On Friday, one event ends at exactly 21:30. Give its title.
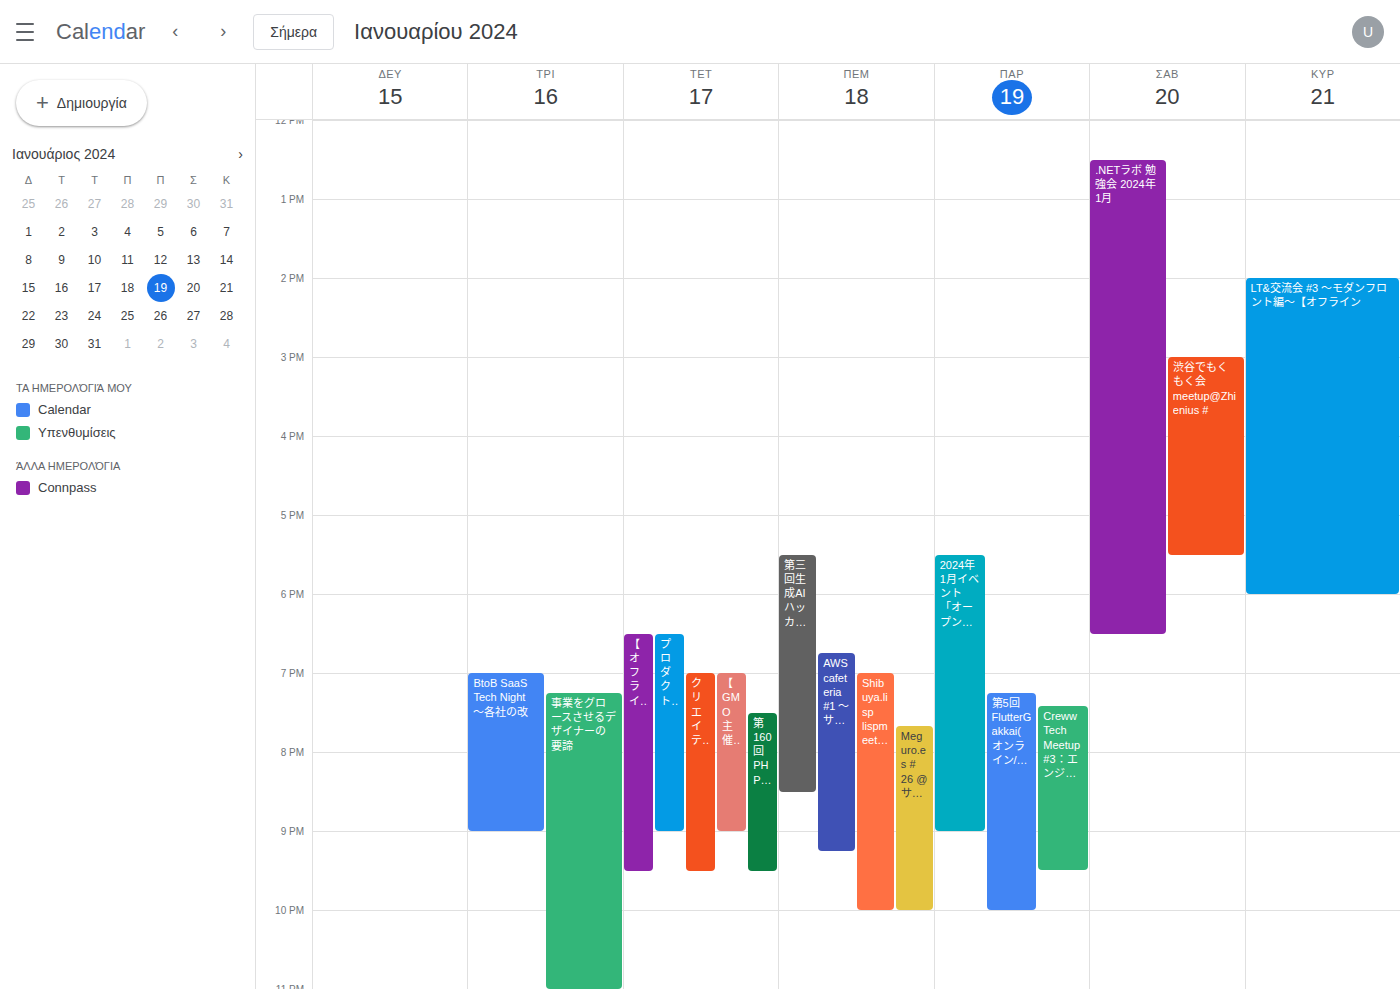
"Creww Tech Meetup #3：エンジニア"